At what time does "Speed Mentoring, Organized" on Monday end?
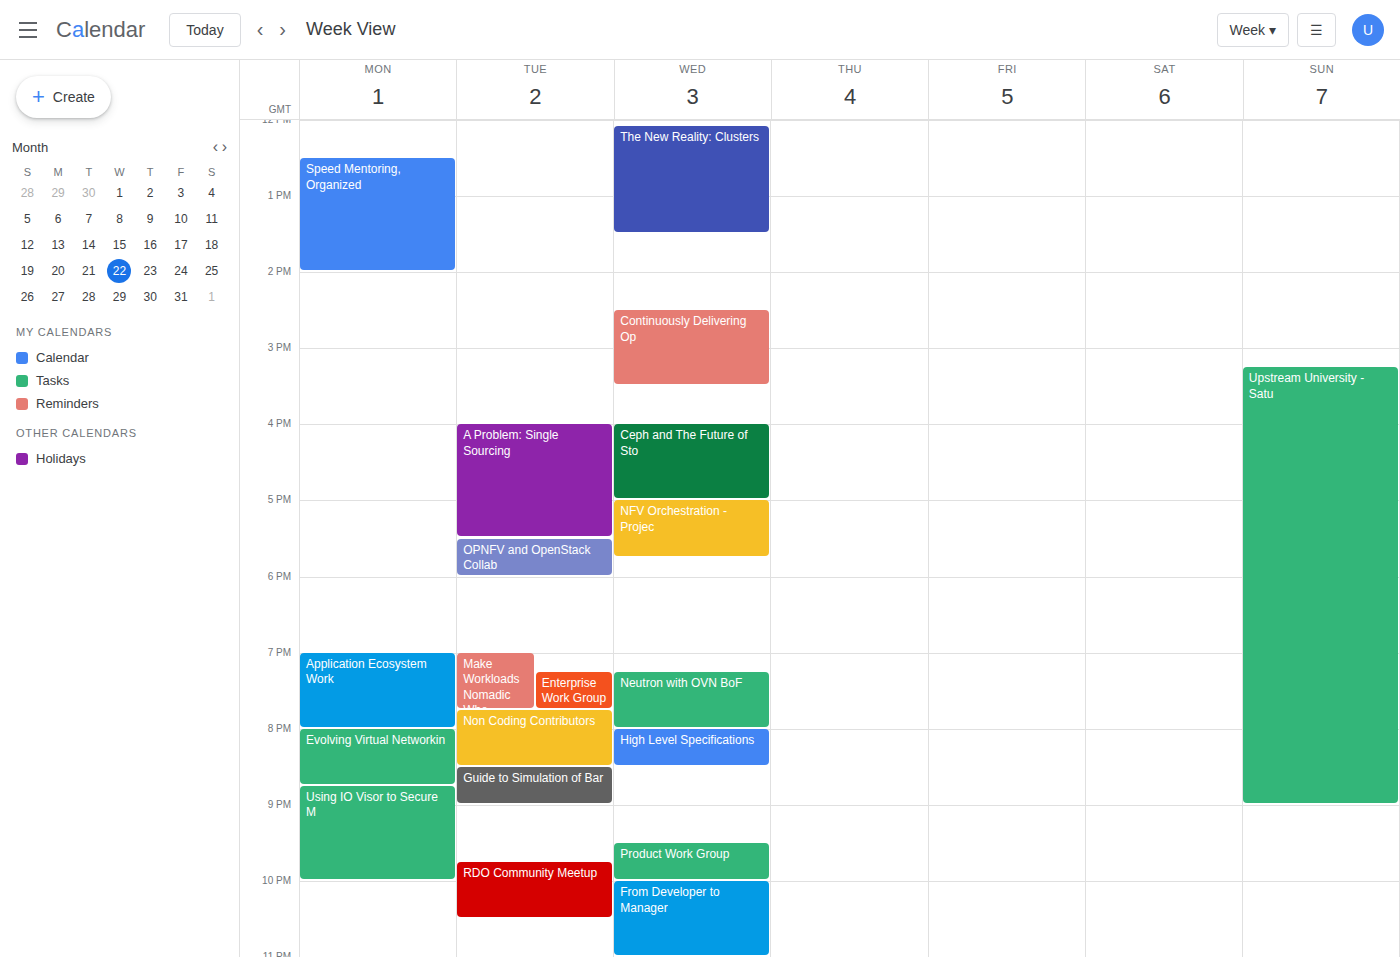
2:00 PM